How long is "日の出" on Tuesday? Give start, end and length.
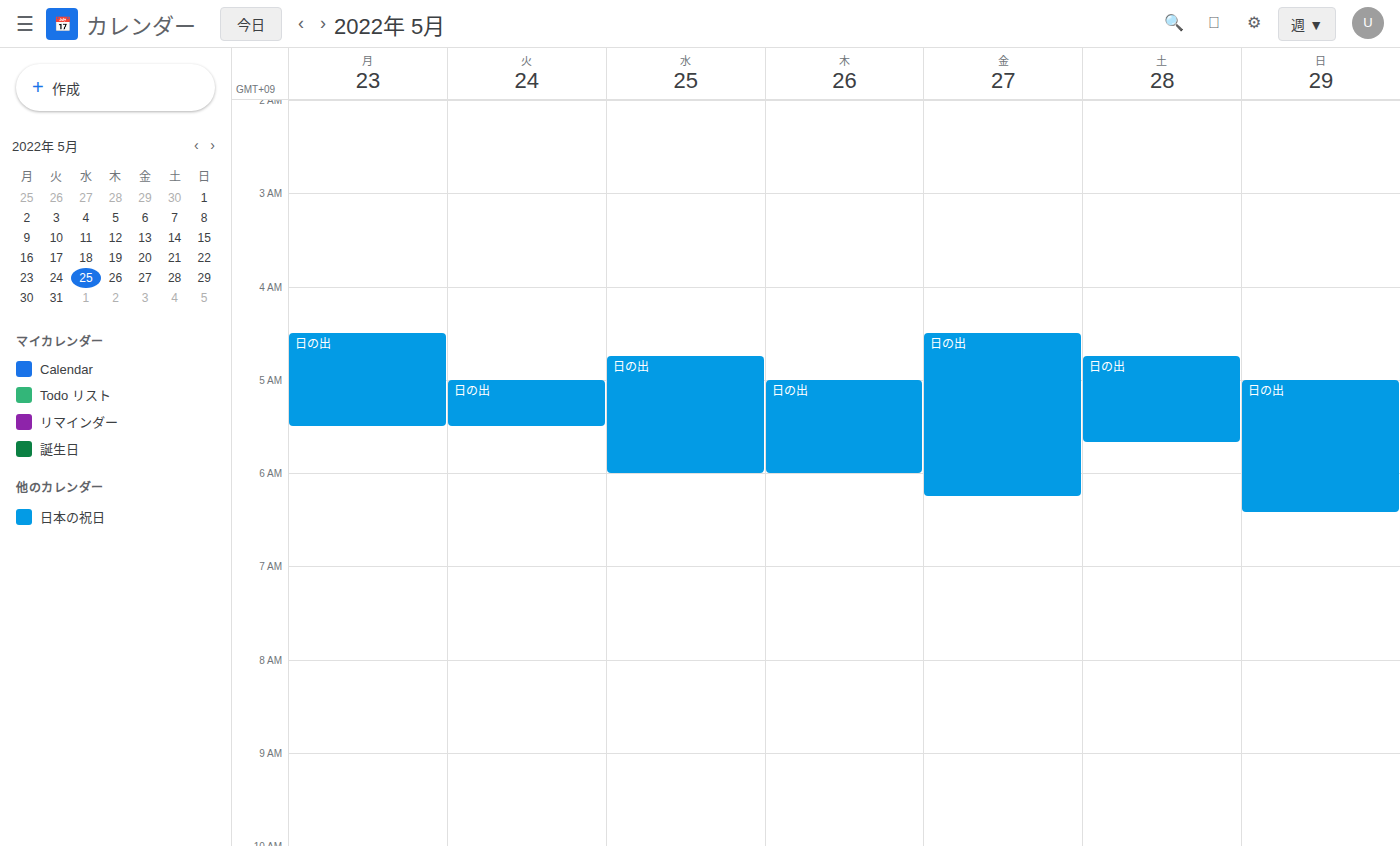
5:00 AM to 5:30 AM, 30 minutes